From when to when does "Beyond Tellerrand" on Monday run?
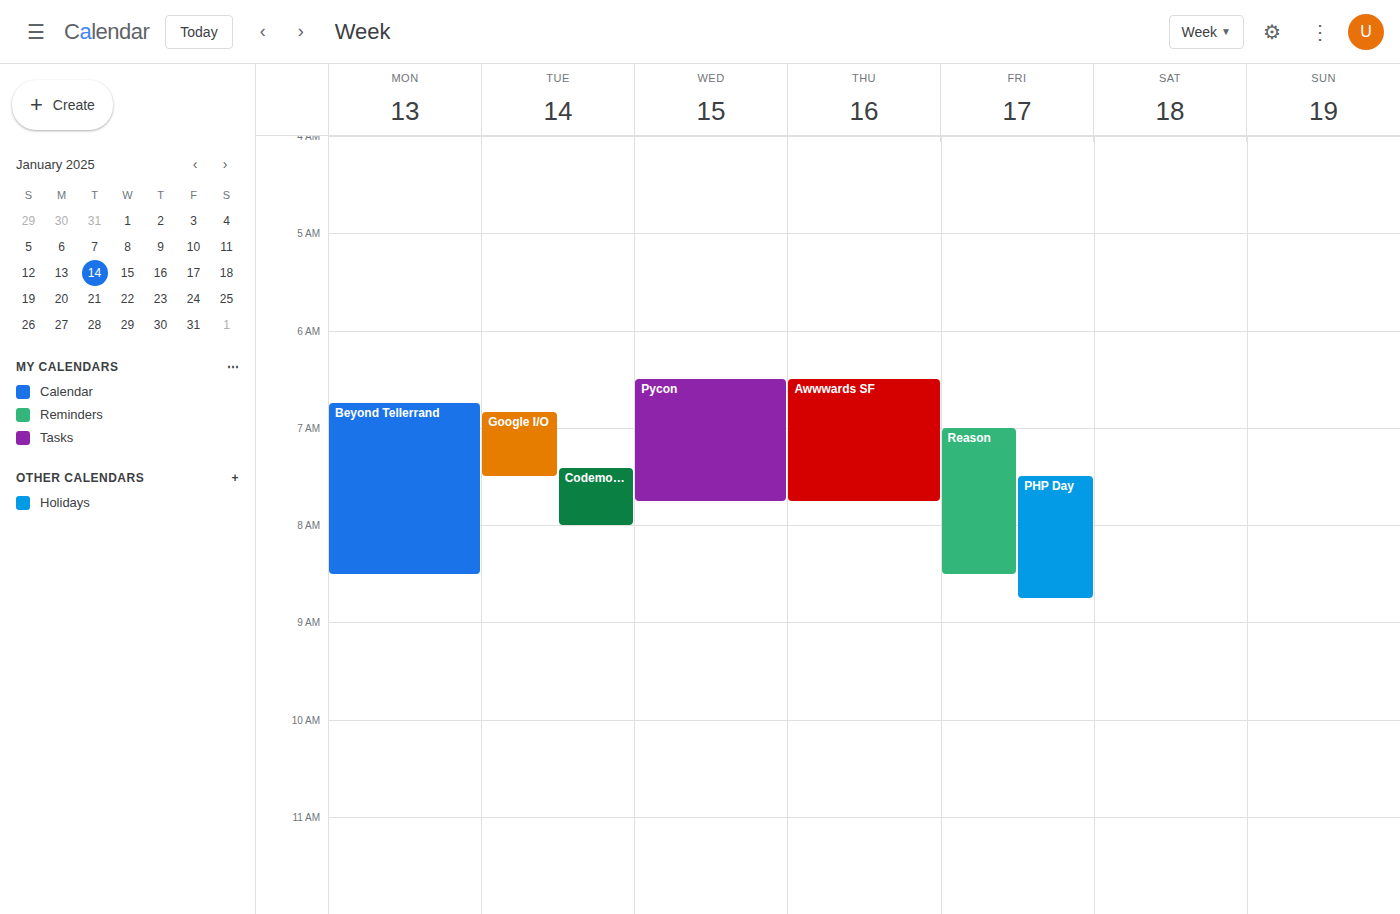
6:45 AM to 8:30 AM